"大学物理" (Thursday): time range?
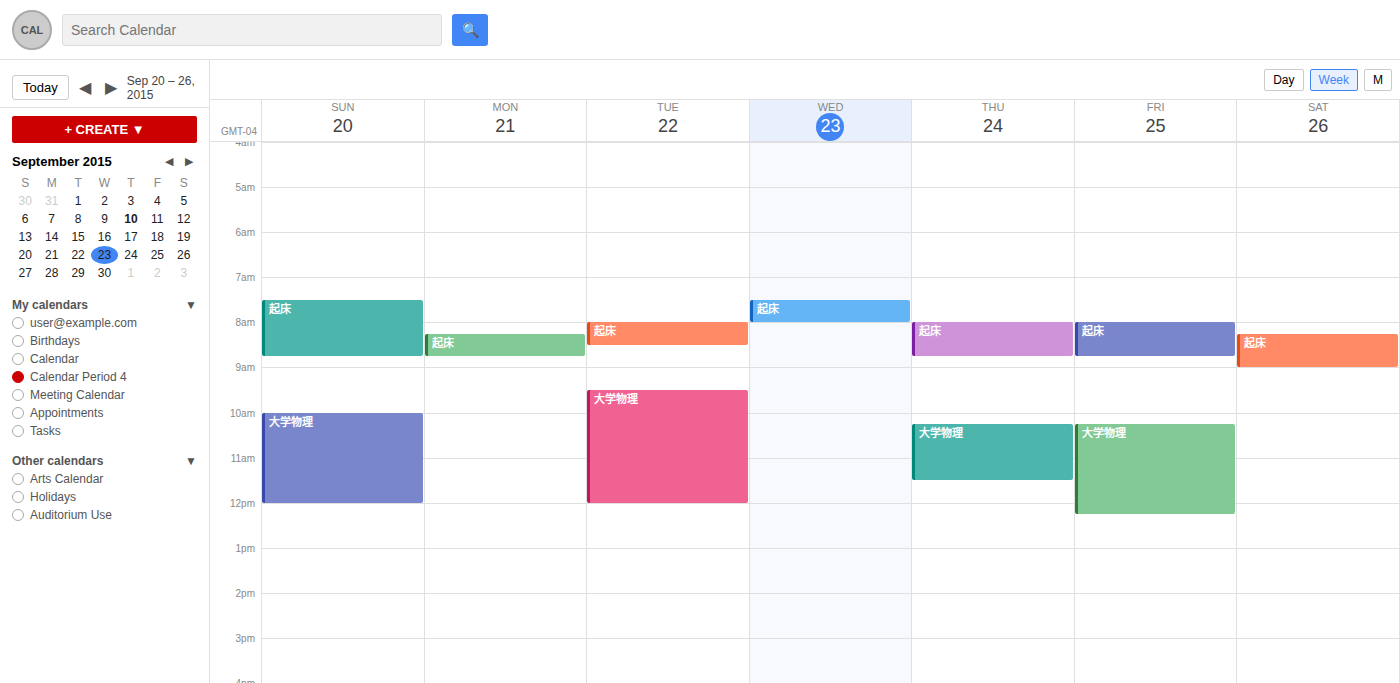
10:15 AM to 11:30 AM